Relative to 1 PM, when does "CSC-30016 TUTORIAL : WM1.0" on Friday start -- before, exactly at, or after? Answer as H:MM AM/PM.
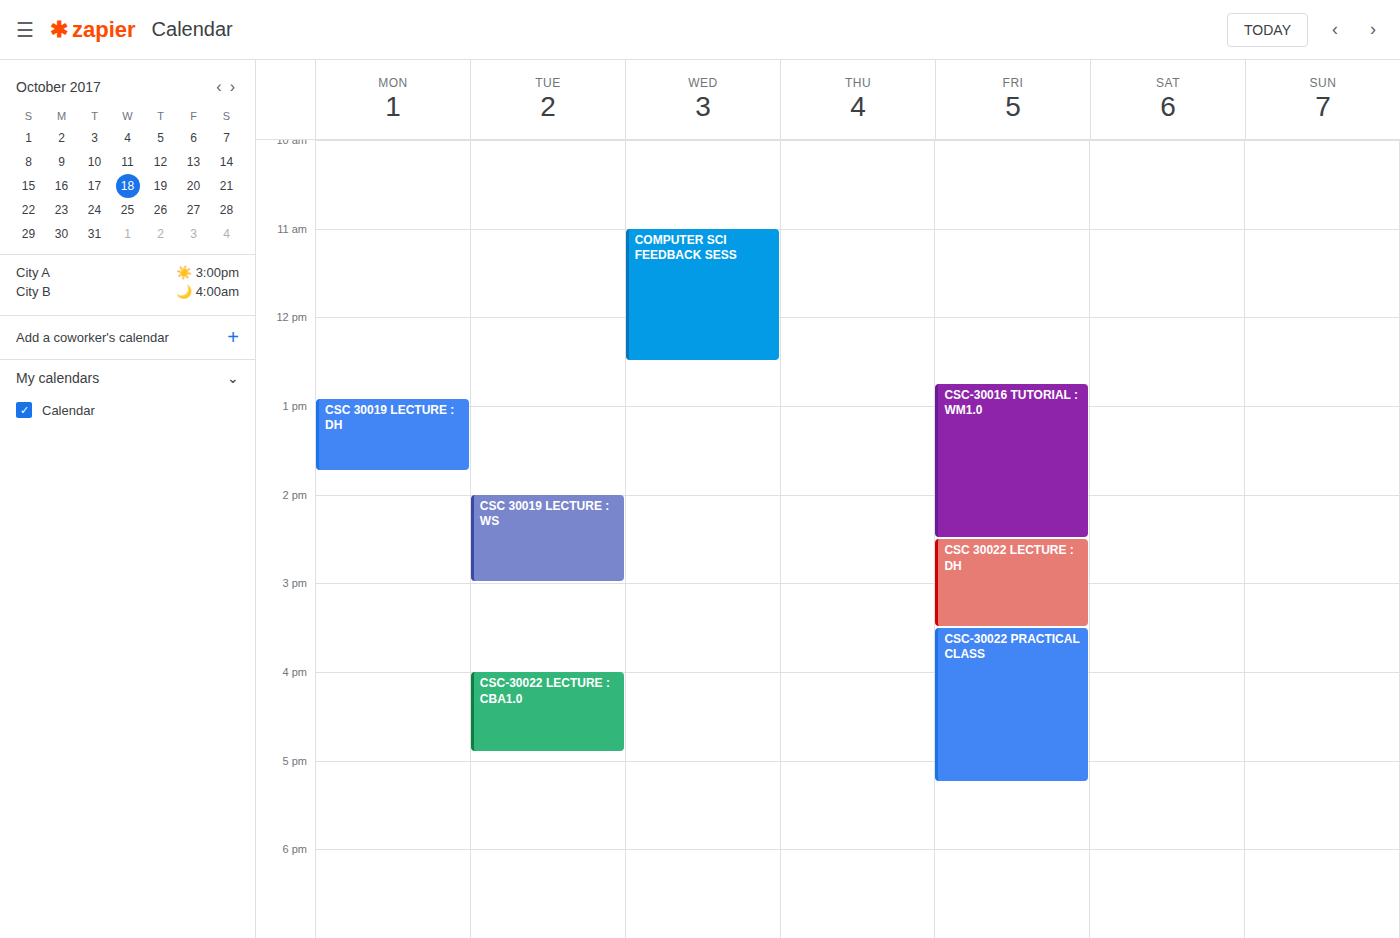
12:45 PM -- before 1 PM, 15 minutes above the 1 PM line.